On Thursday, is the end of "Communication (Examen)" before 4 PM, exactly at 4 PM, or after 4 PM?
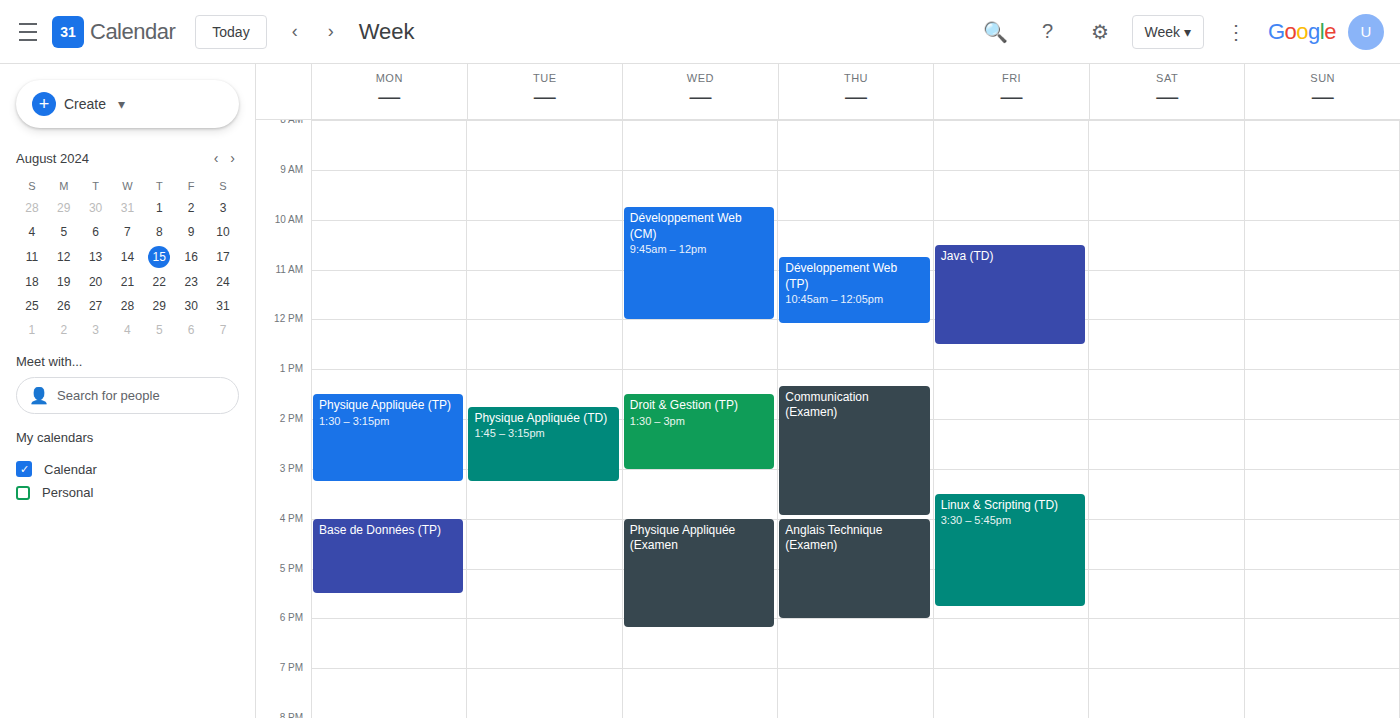
3:55 PM -- before 4 PM, 5 minutes above the 4 PM line.